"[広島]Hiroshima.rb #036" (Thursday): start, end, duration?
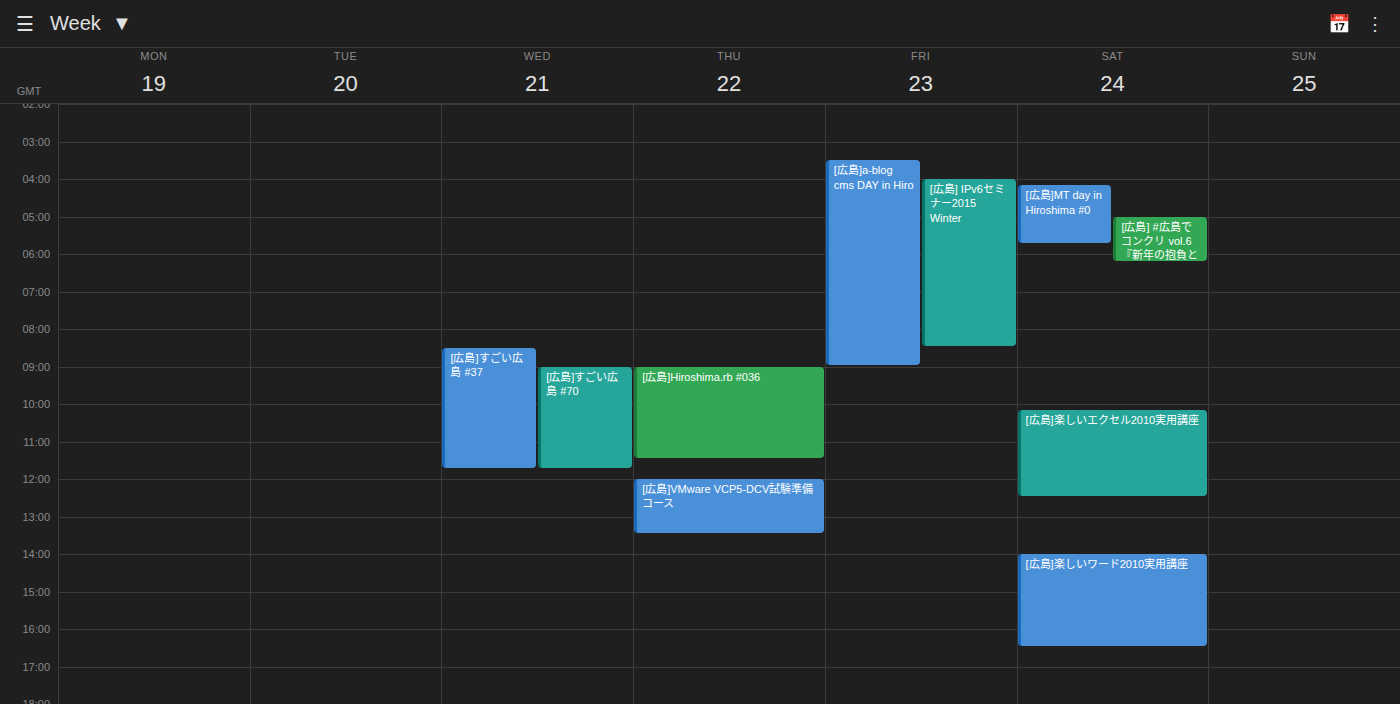
9:00 AM to 11:30 AM, 2 hours 30 minutes